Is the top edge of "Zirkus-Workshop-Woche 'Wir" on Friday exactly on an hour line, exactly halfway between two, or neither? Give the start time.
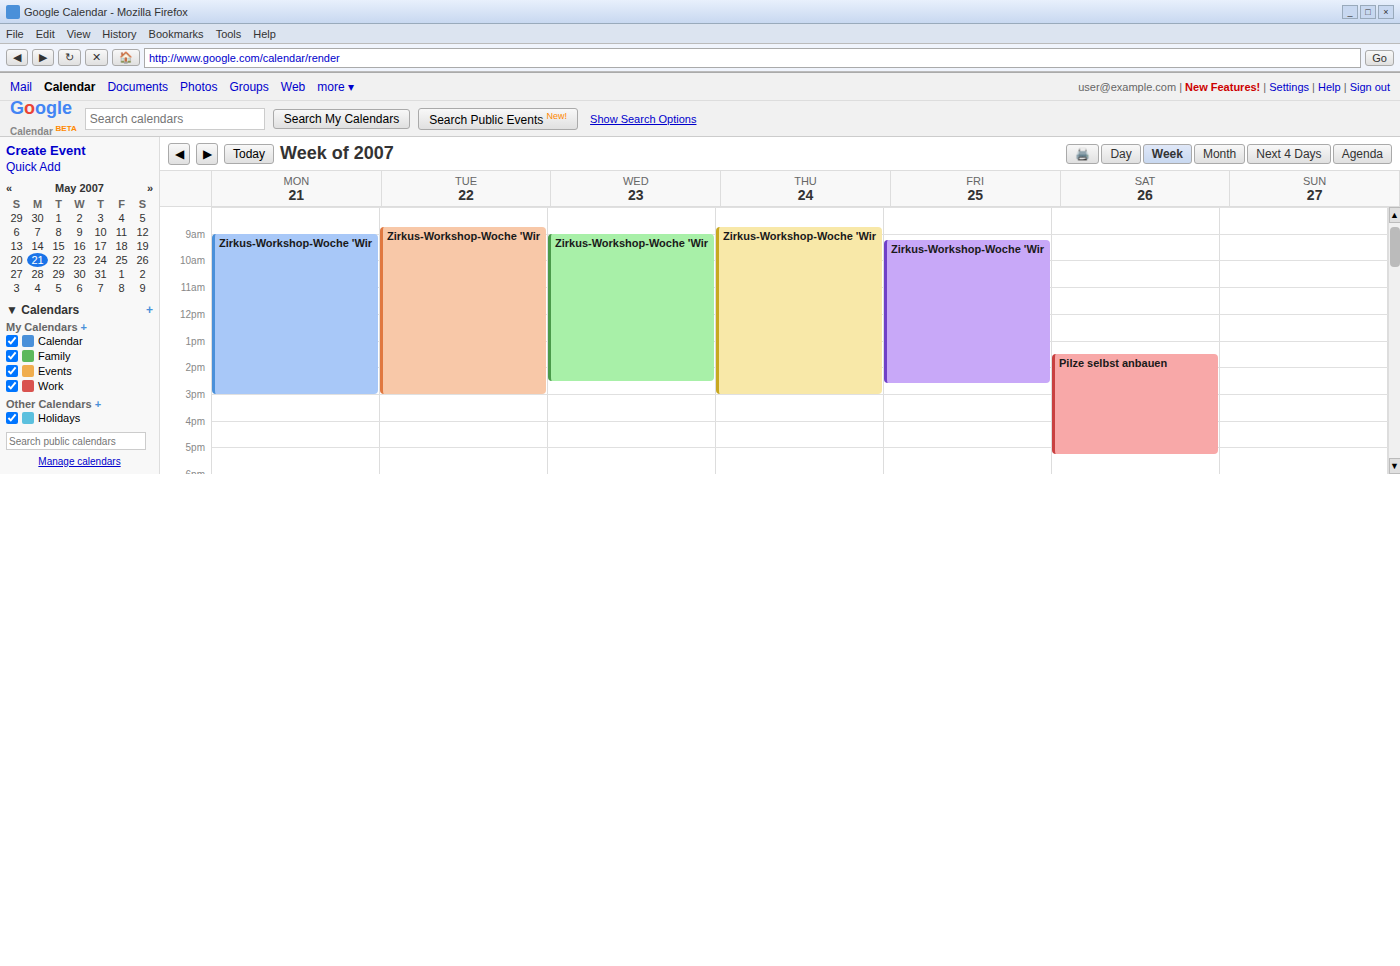
9:15 AM -- neither: a quarter of the way from the 9 AM line to the 10 AM line.